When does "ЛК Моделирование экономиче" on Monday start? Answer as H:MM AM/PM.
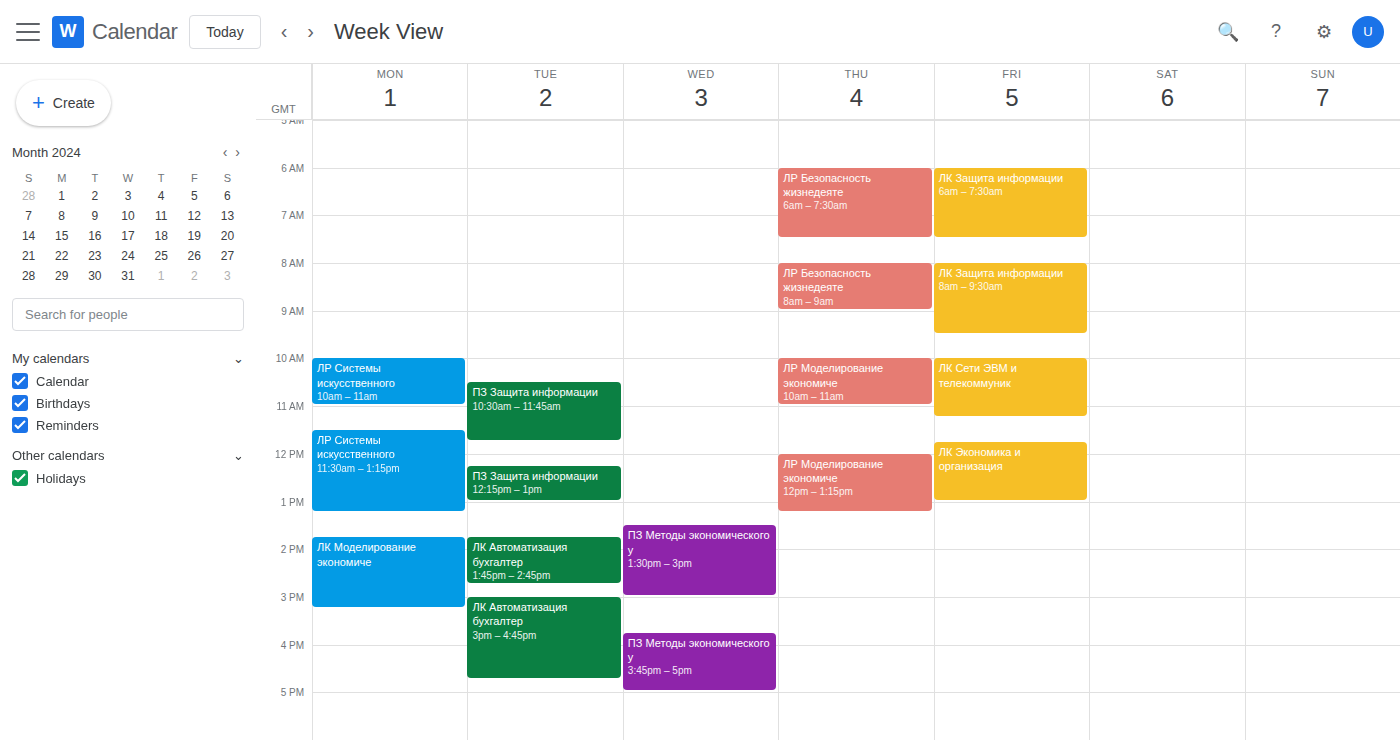
1:45 PM